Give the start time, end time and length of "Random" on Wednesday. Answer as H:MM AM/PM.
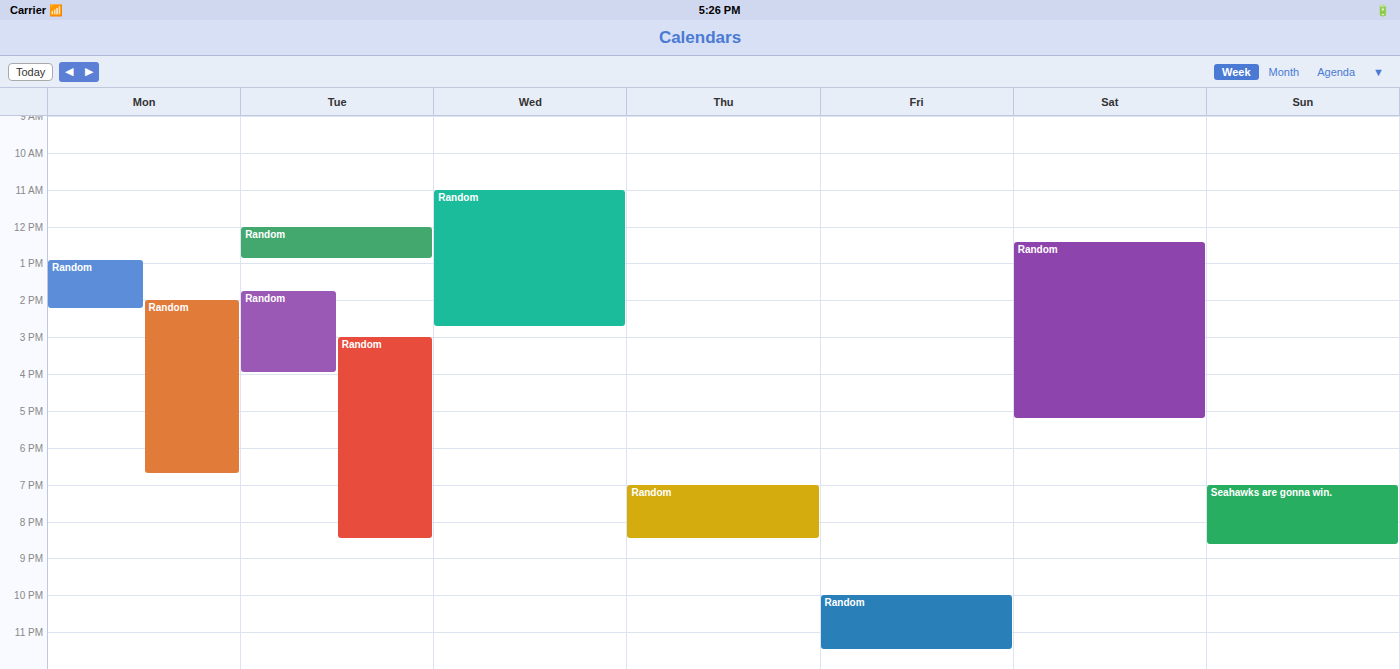
11:00 AM to 2:45 PM, 3 hours 45 minutes